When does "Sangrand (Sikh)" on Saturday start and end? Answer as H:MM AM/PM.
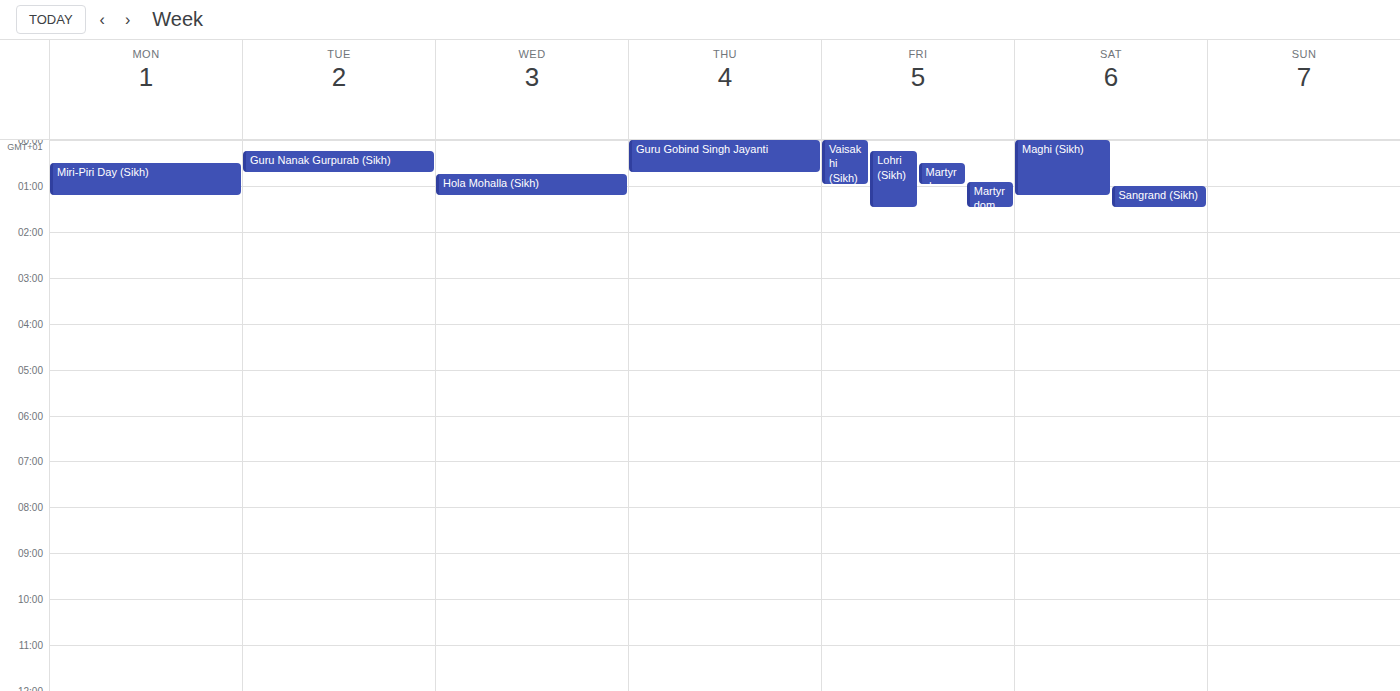
1:00 AM to 1:30 AM